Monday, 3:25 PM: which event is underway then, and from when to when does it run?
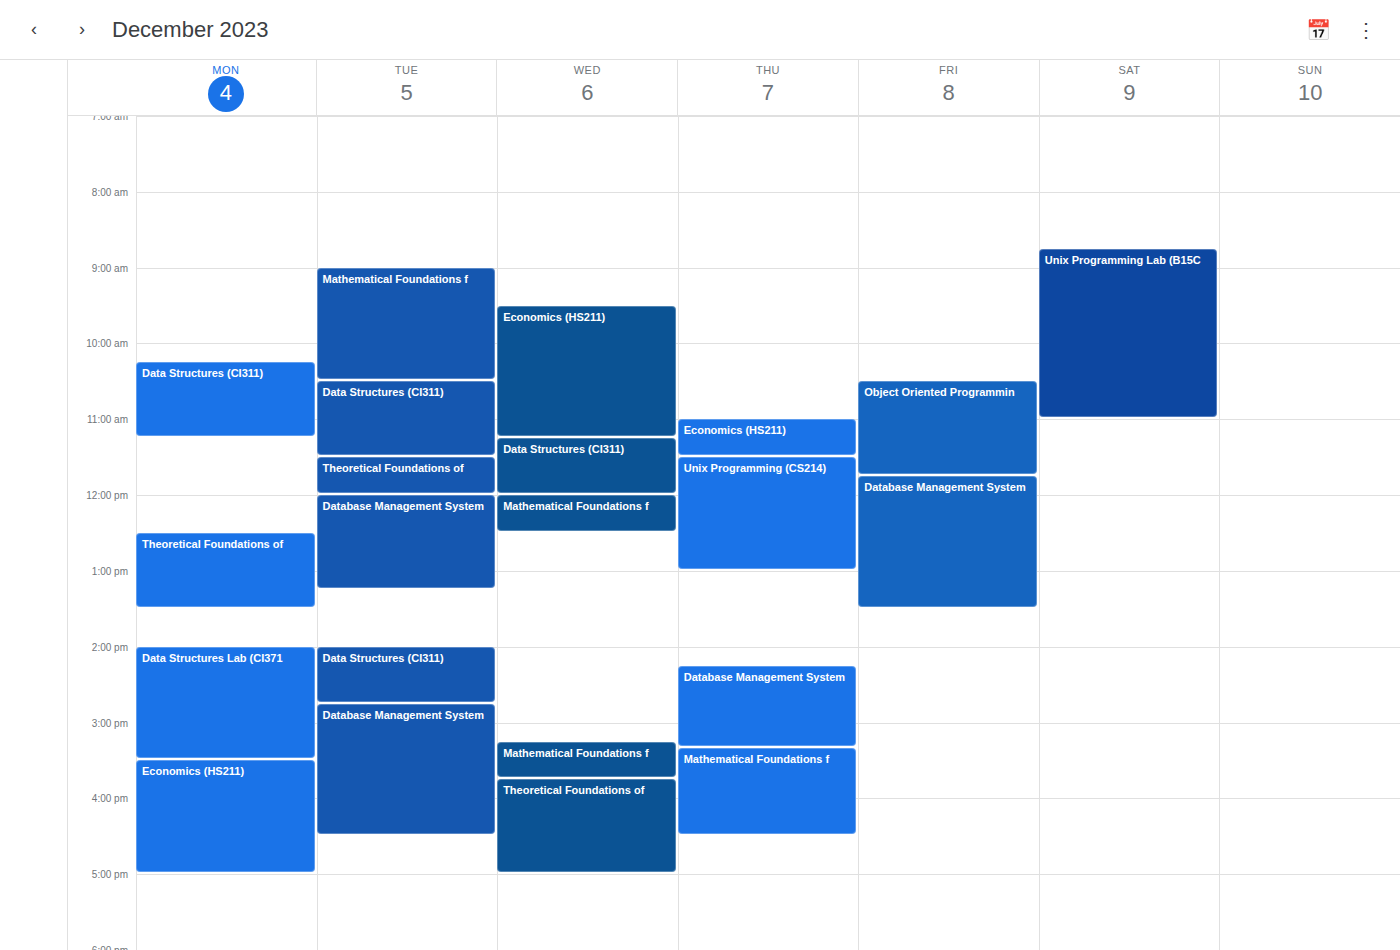
"Data Structures Lab (CI371", 2:00 PM to 3:30 PM